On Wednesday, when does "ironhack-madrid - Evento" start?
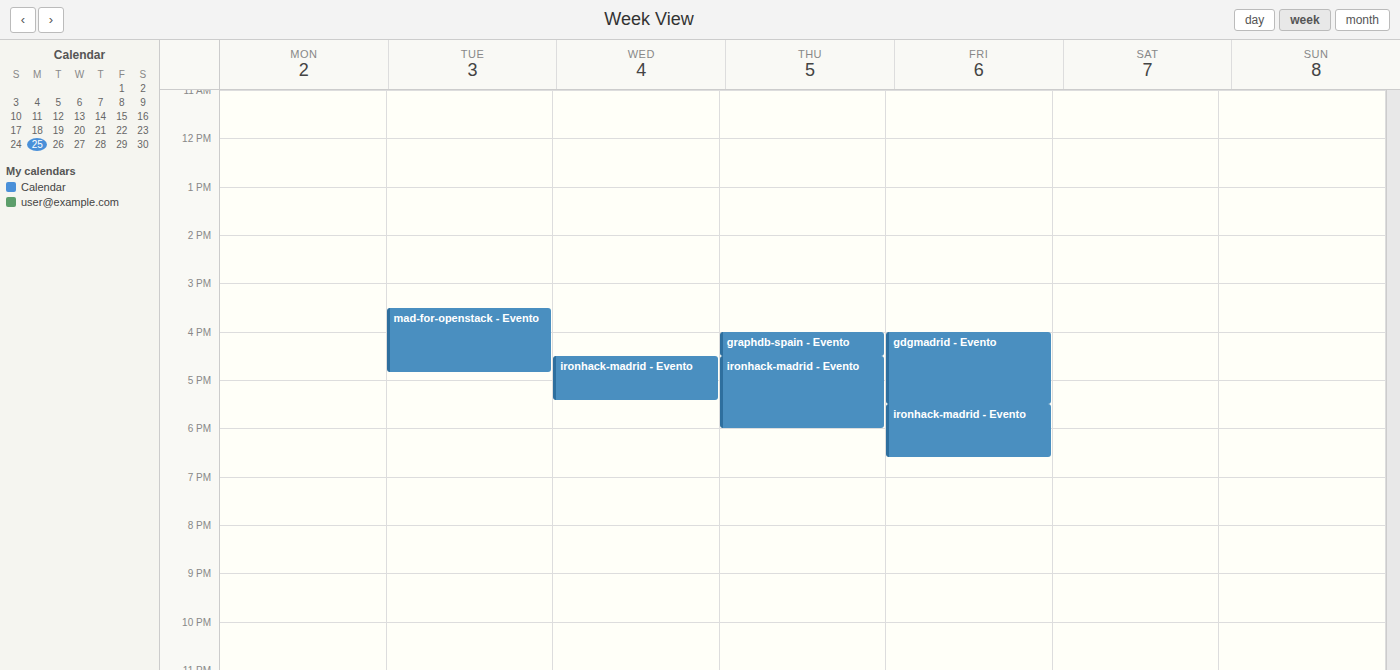
4:30 PM